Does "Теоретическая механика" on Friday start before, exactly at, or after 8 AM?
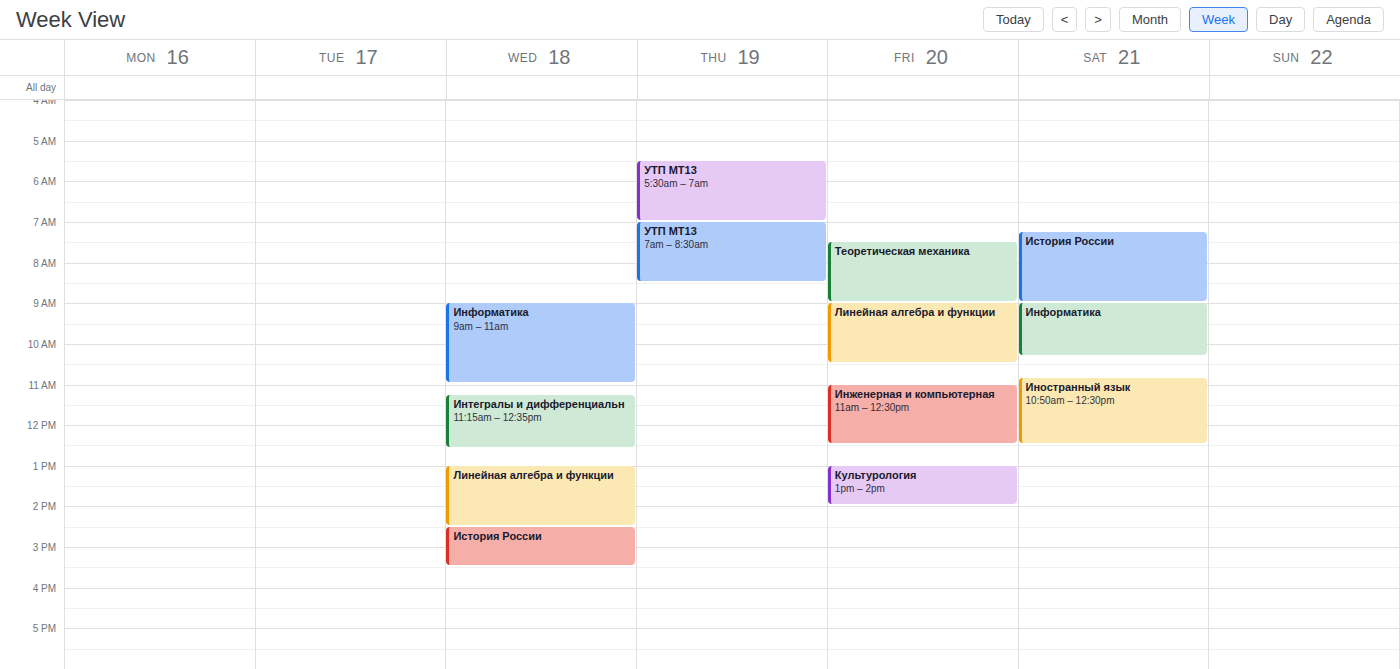
7:30 AM -- before 8 AM, 30 minutes above the 8 AM line.